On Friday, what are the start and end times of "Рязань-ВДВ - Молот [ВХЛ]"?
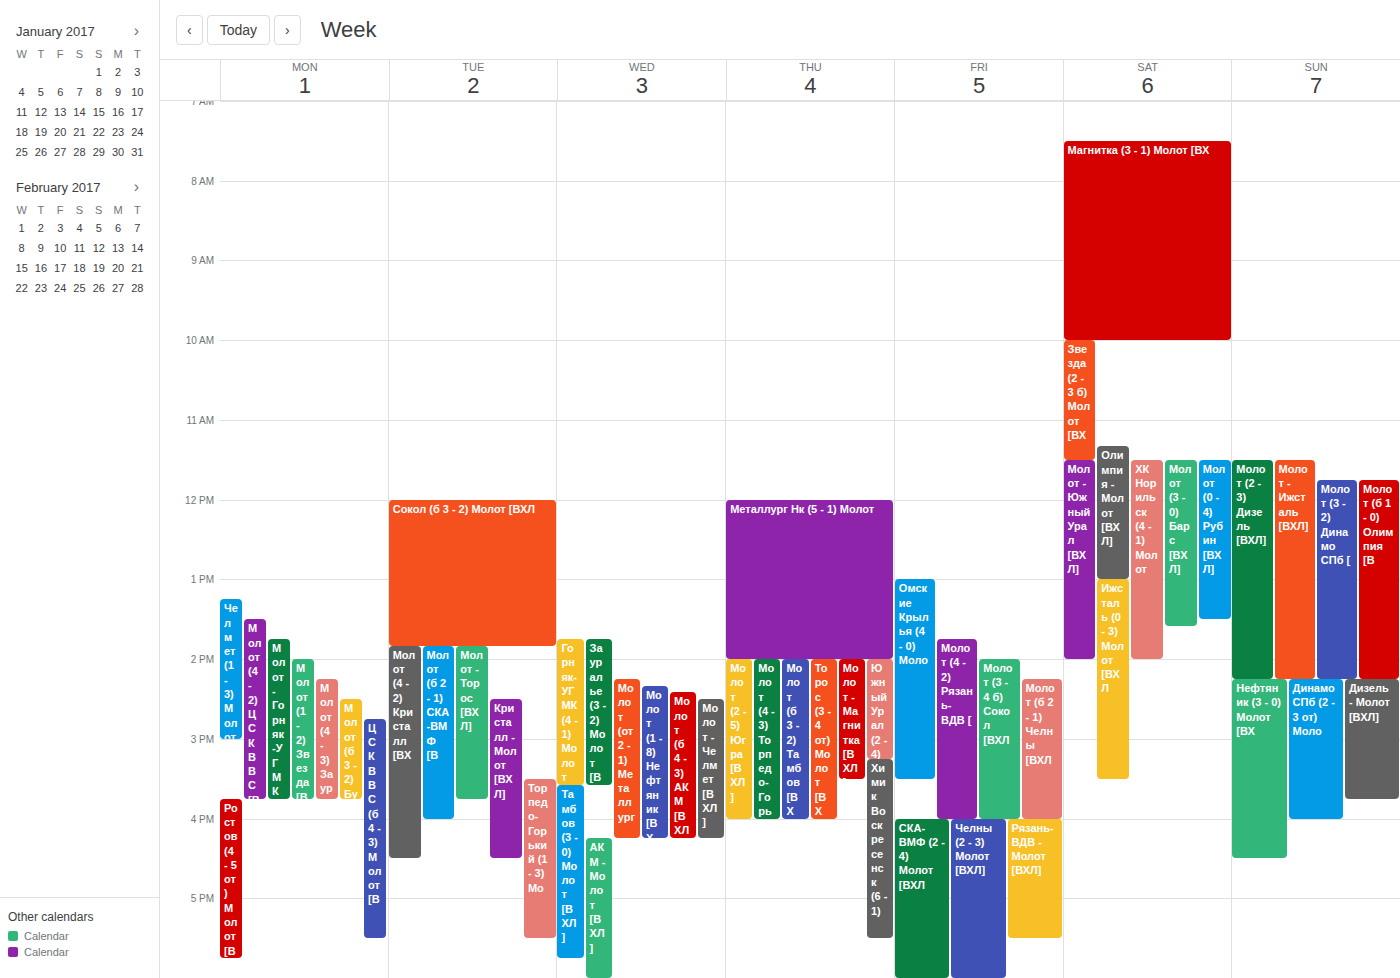
16:00 to 17:30